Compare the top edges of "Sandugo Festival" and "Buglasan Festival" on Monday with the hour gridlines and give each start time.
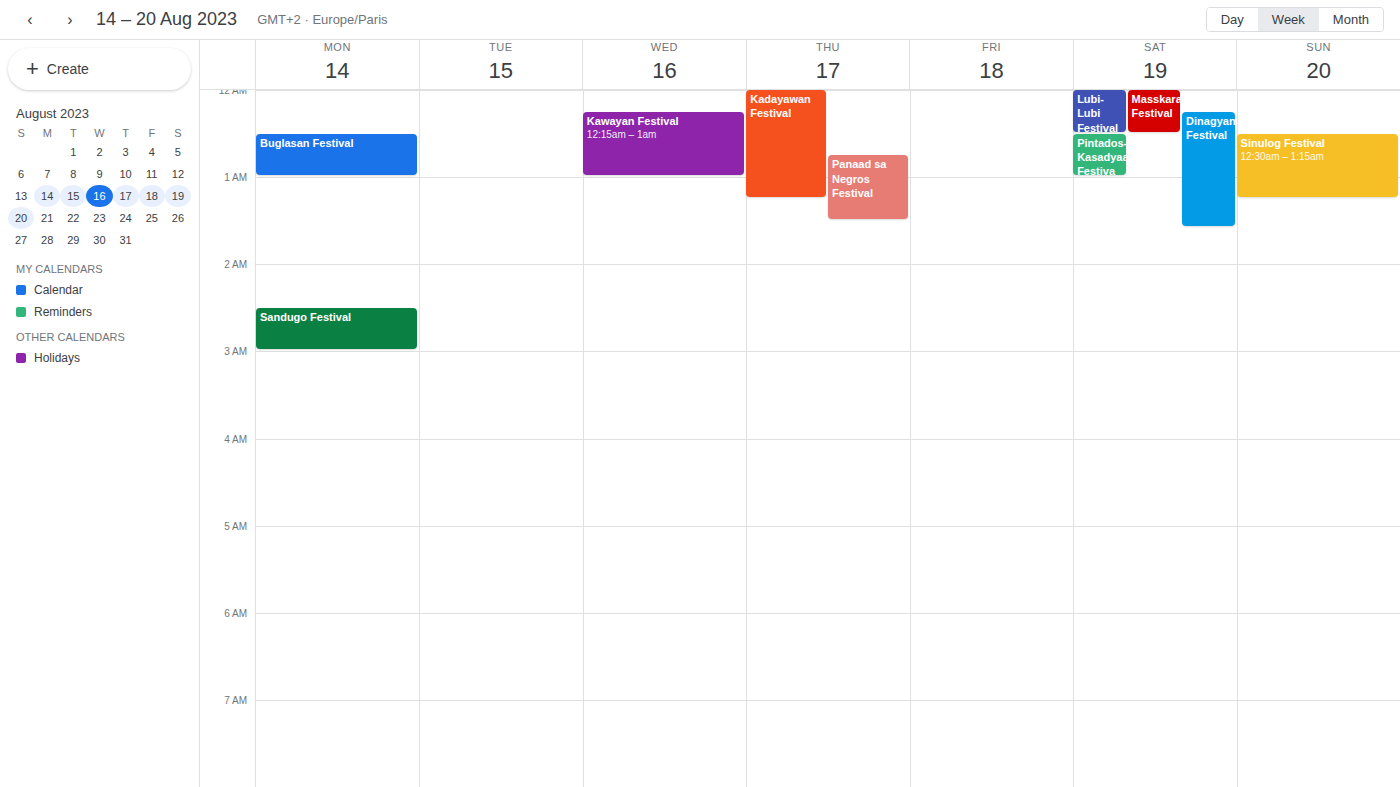
"Sandugo Festival": 2:30 AM, halfway between the 2 AM and 3 AM lines. "Buglasan Festival": 12:30 AM, halfway between the 12 AM and 1 AM lines.